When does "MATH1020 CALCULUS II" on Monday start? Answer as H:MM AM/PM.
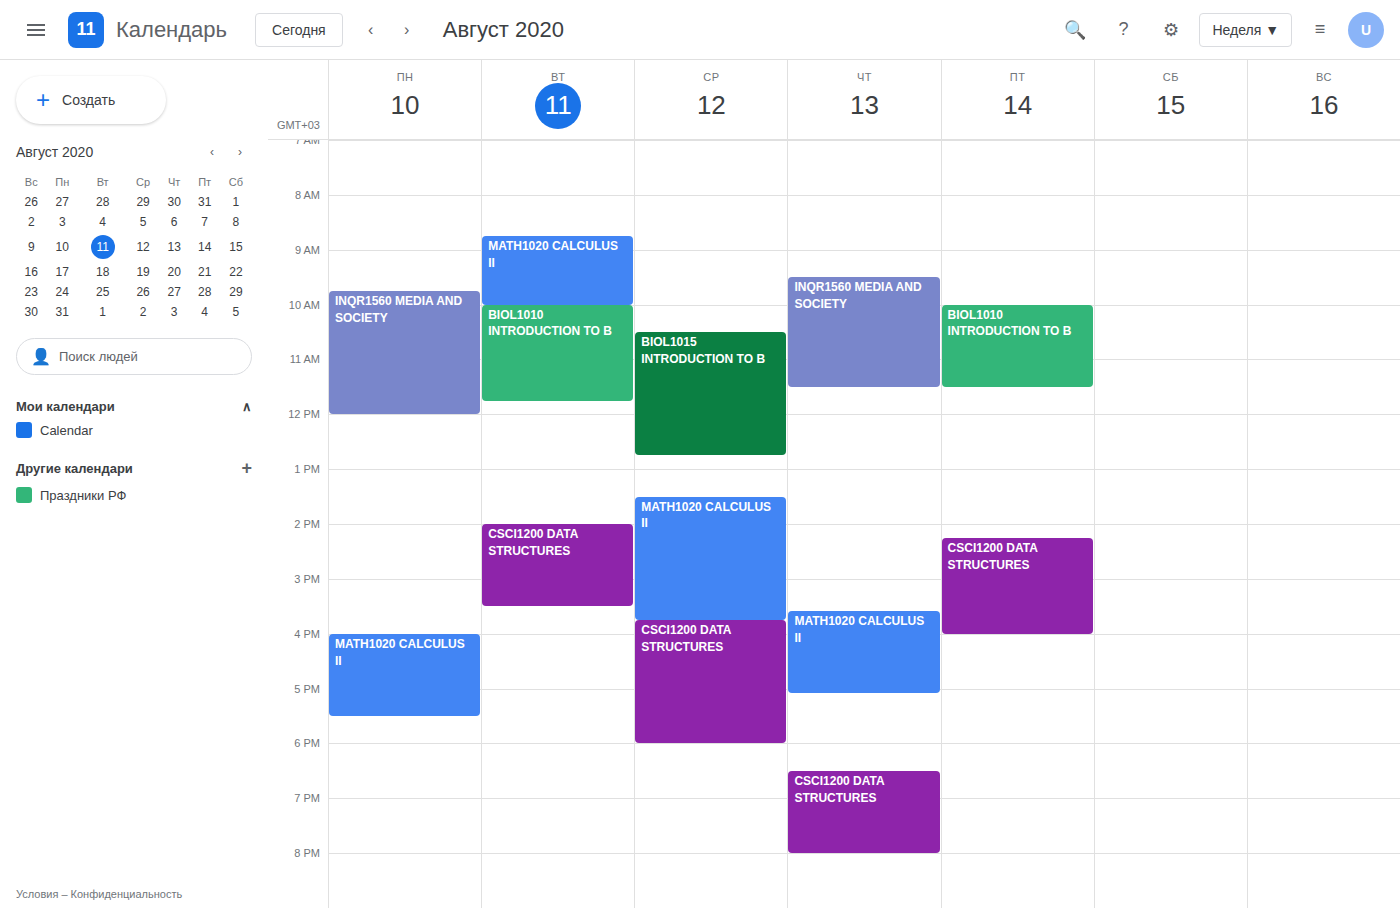
4:00 PM